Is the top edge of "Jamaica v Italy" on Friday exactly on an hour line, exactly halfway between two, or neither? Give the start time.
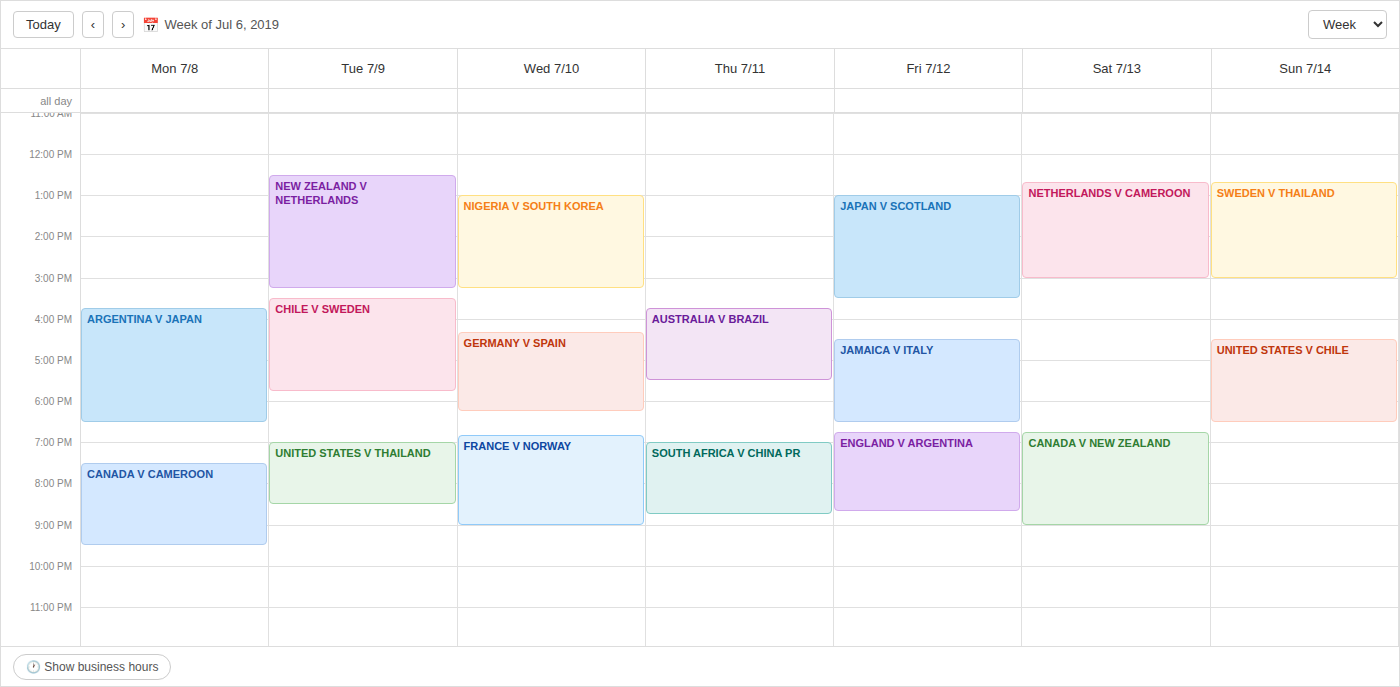
4:30 PM -- halfway between the 4 PM and 5 PM lines.